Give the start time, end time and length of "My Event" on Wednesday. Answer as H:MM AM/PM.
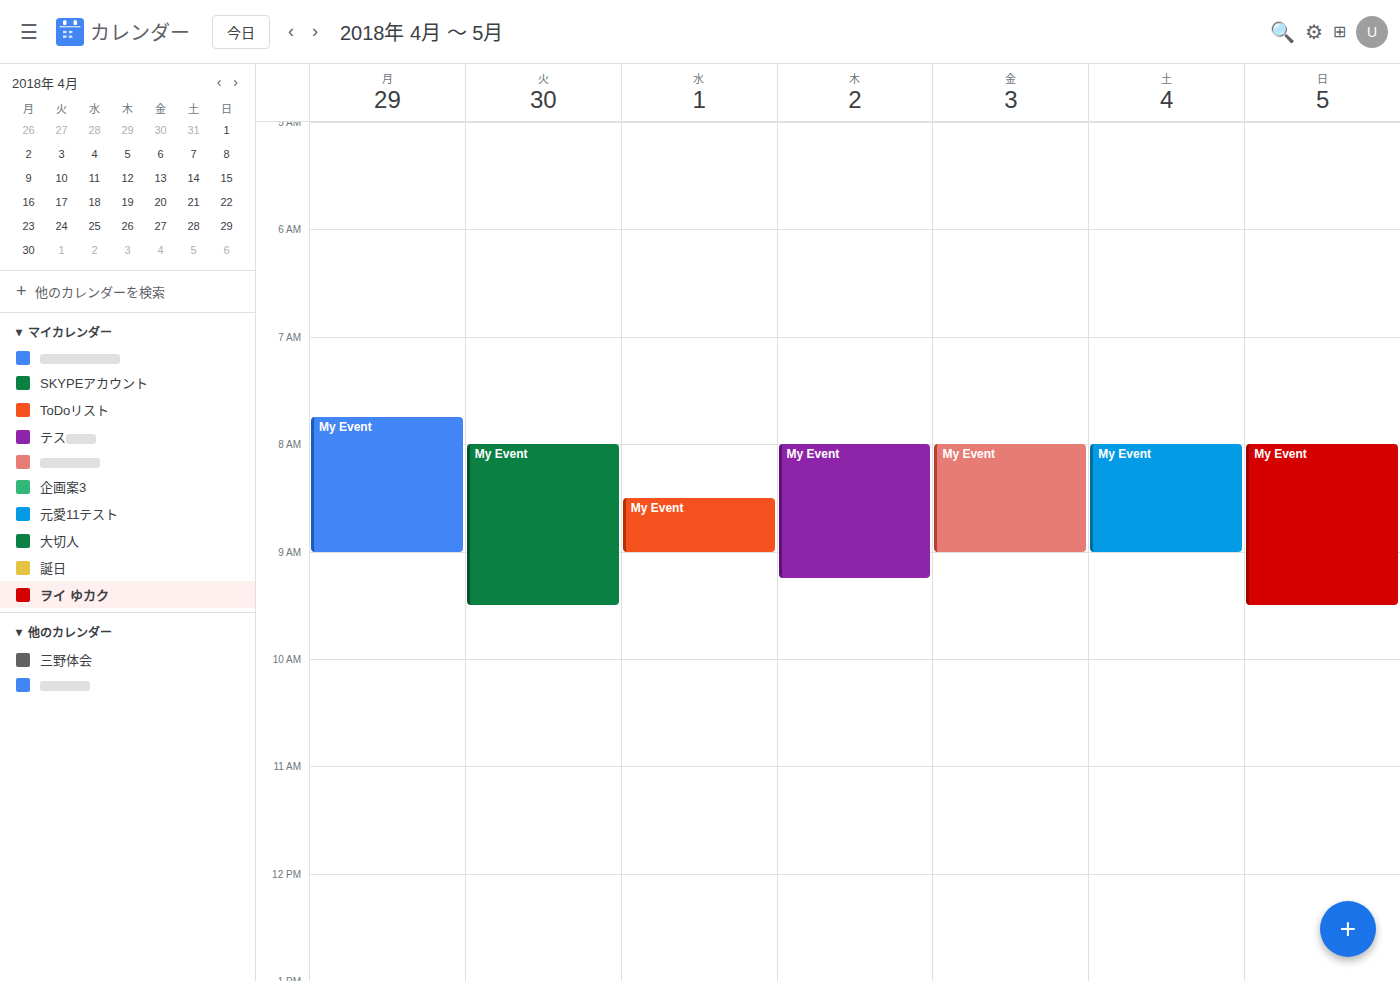
8:30 AM to 9:00 AM, 30 minutes